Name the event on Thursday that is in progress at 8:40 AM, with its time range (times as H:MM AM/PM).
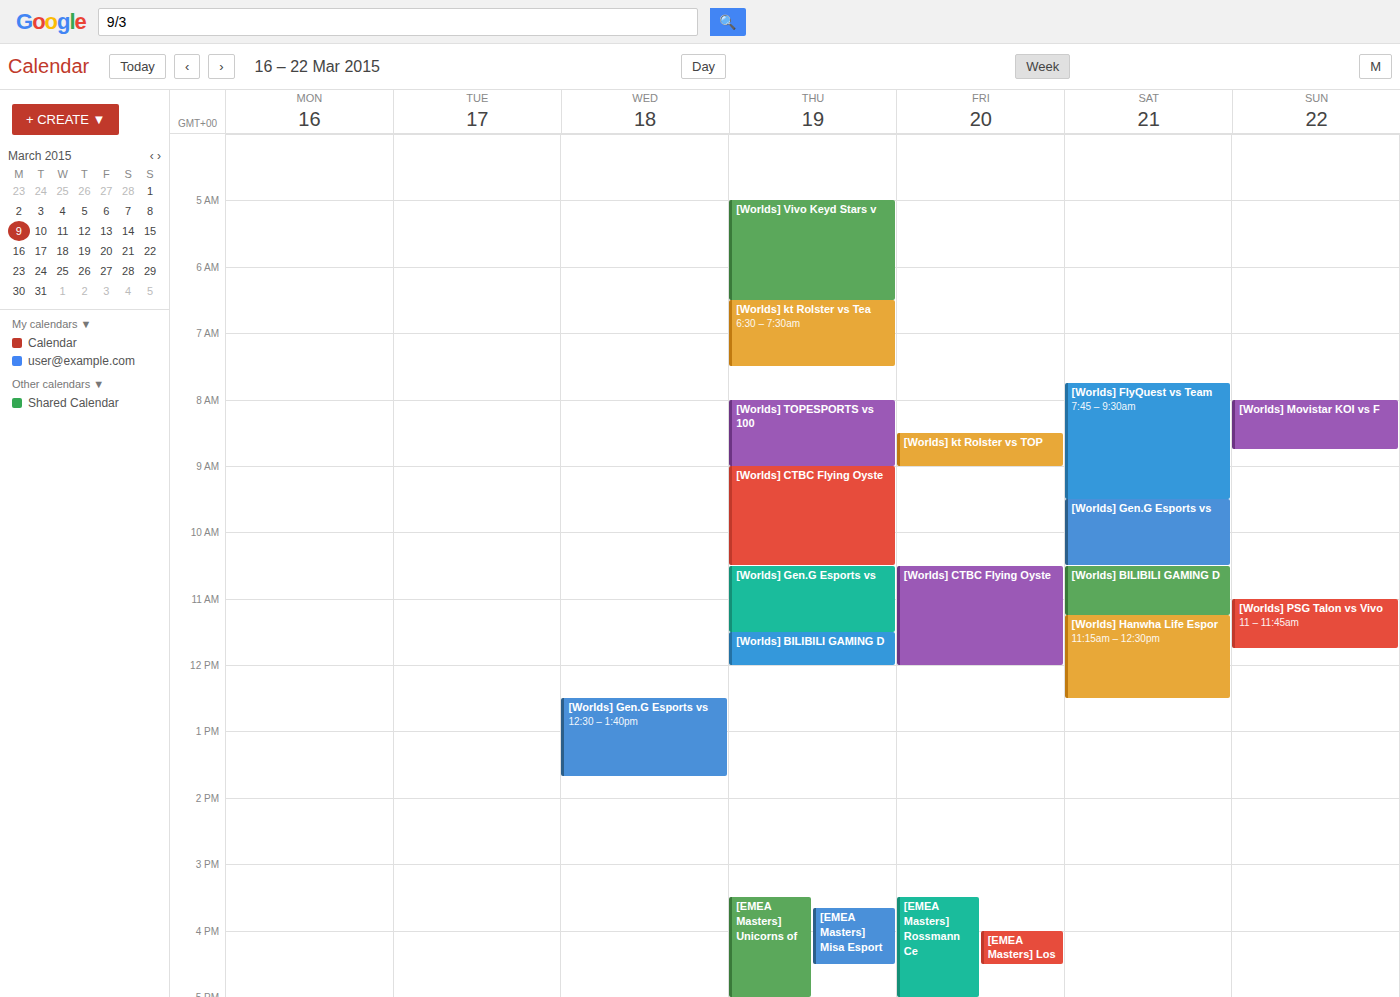
"[Worlds] TOPESPORTS vs 100", 8:00 AM to 9:00 AM